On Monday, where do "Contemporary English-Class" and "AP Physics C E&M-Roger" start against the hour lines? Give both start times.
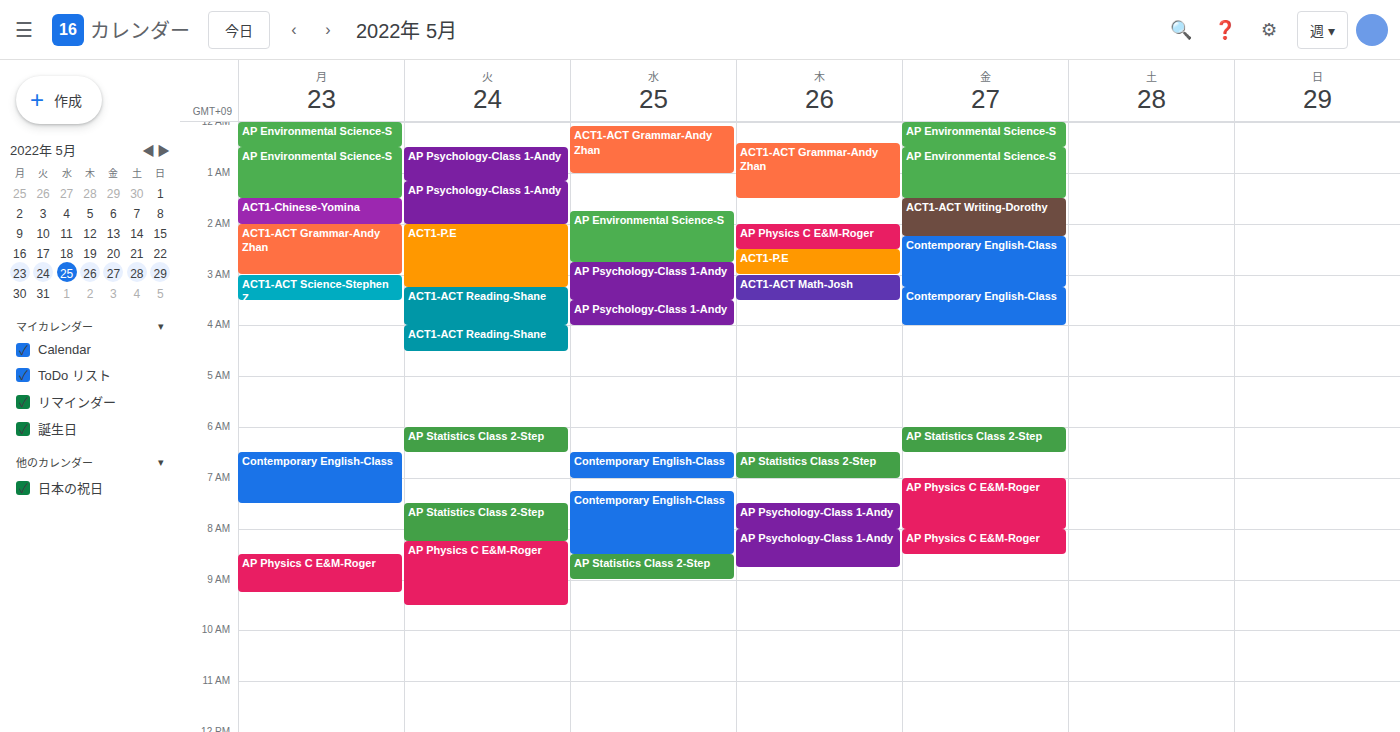
"Contemporary English-Class": 6:30 AM, halfway between the 6 AM and 7 AM lines. "AP Physics C E&M-Roger": 8:30 AM, halfway between the 8 AM and 9 AM lines.